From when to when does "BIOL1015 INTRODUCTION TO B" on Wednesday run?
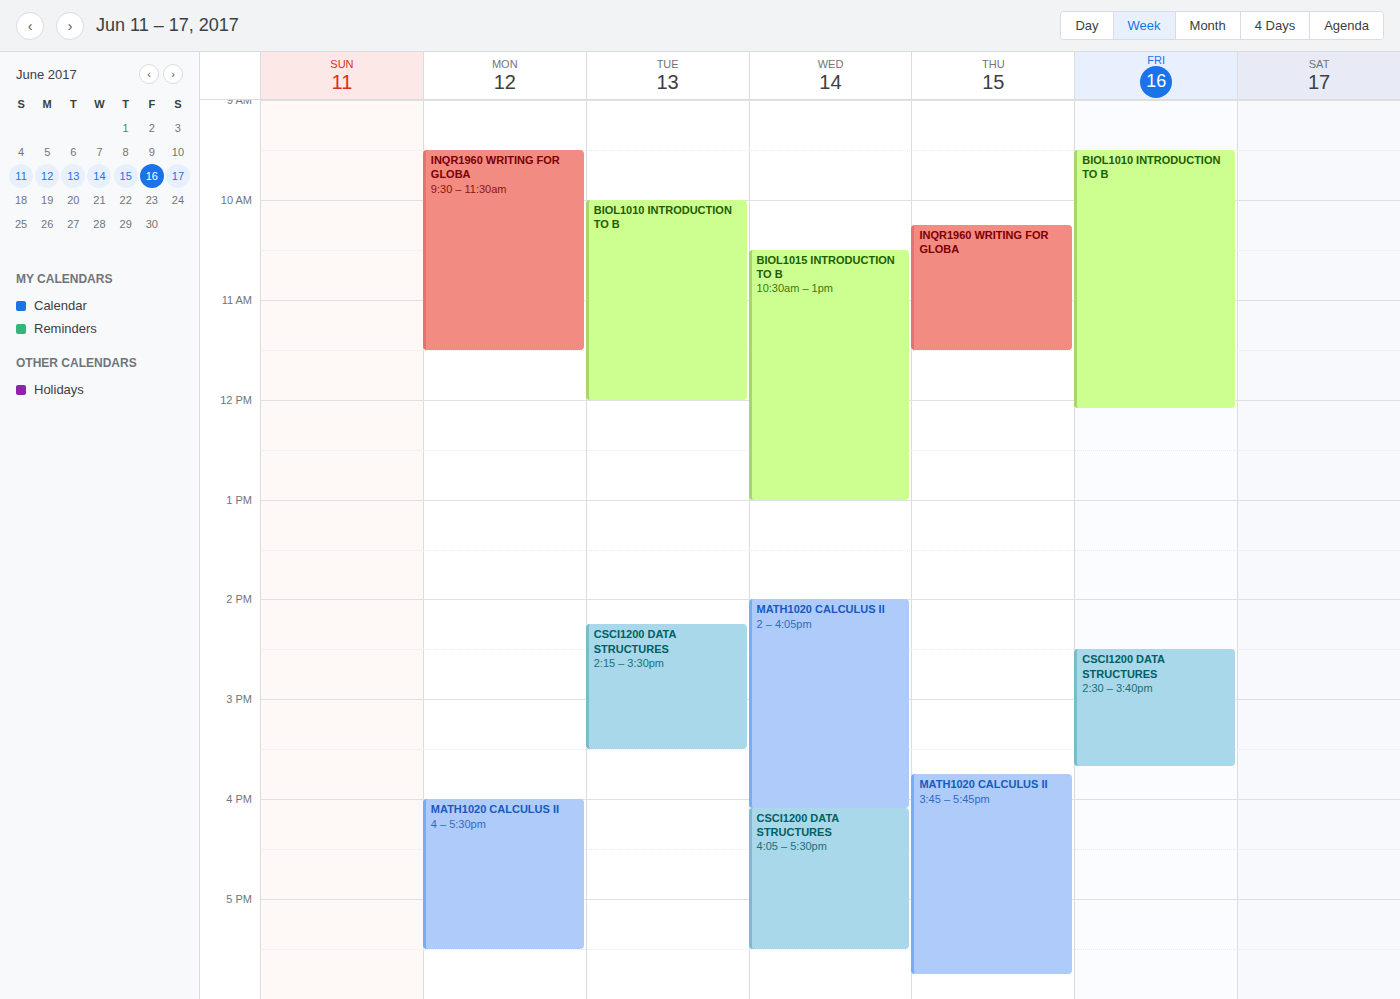
10:30 to 13:00